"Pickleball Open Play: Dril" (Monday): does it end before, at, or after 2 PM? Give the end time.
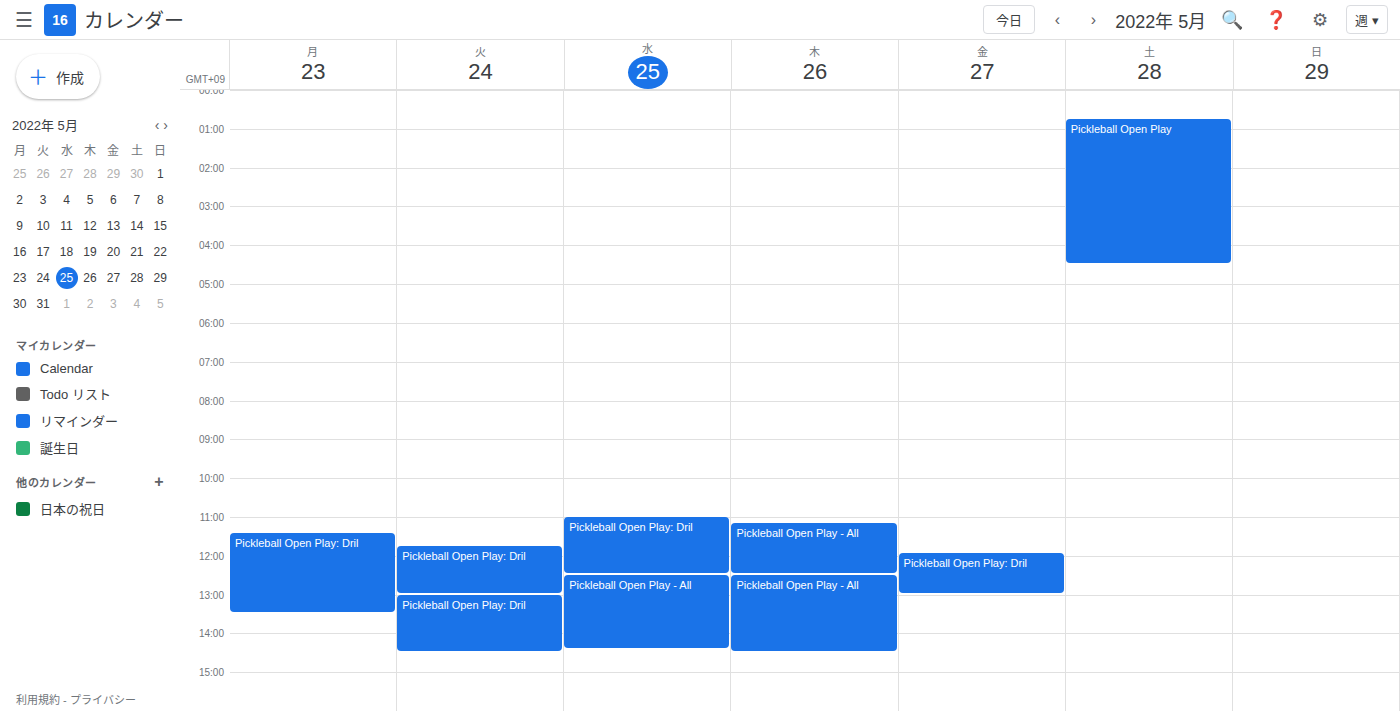
1:30 PM -- before 2 PM, 30 minutes above the 2 PM line.